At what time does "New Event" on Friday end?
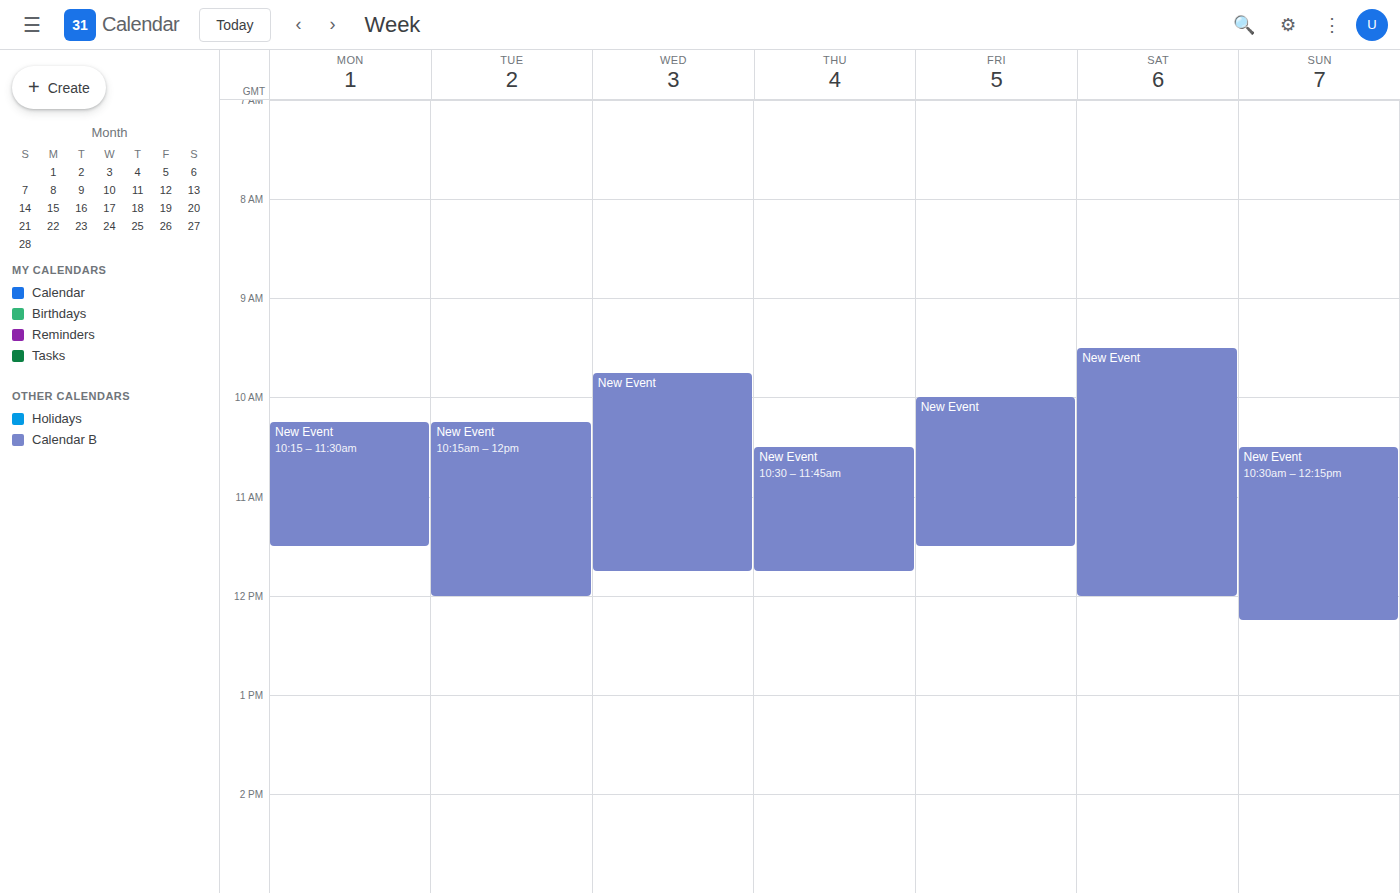
11:30